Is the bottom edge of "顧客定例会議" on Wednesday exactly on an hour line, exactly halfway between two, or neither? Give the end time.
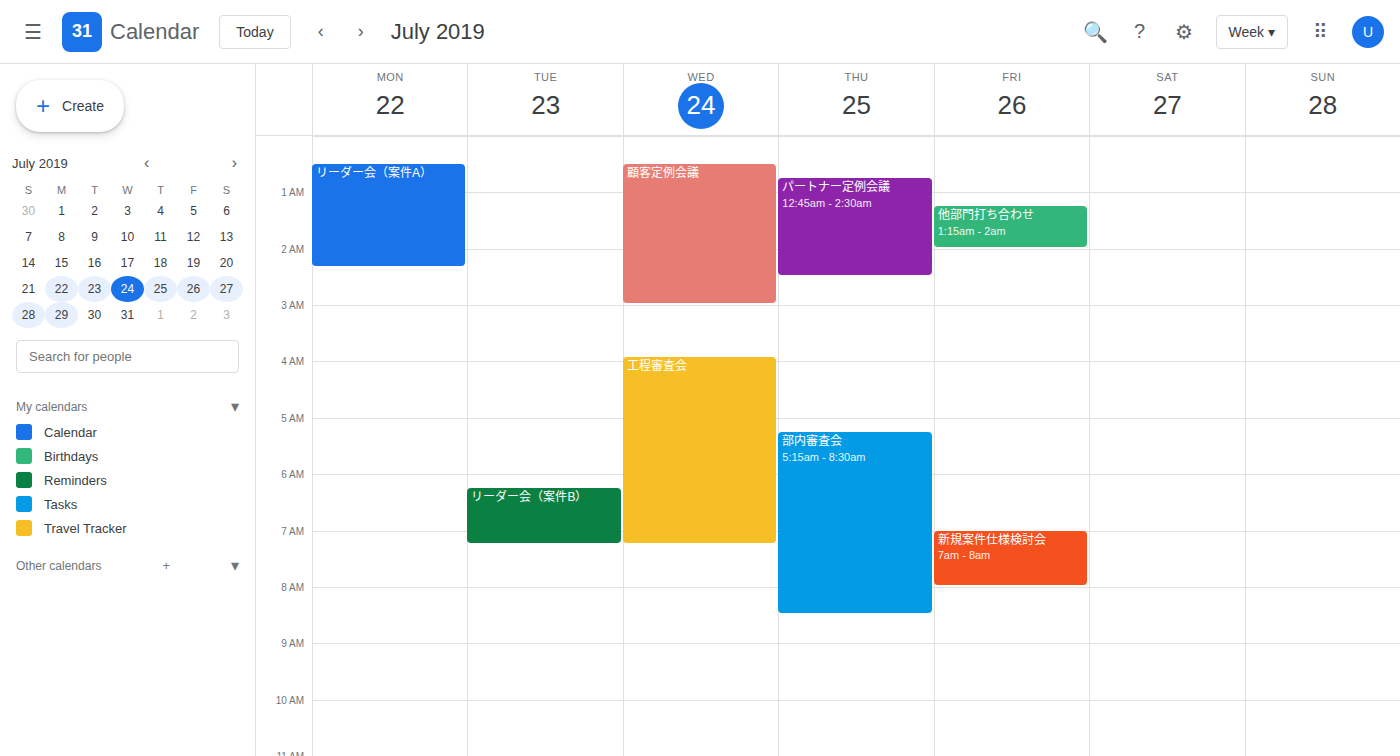
3:00 AM -- exactly on the 3 AM line.